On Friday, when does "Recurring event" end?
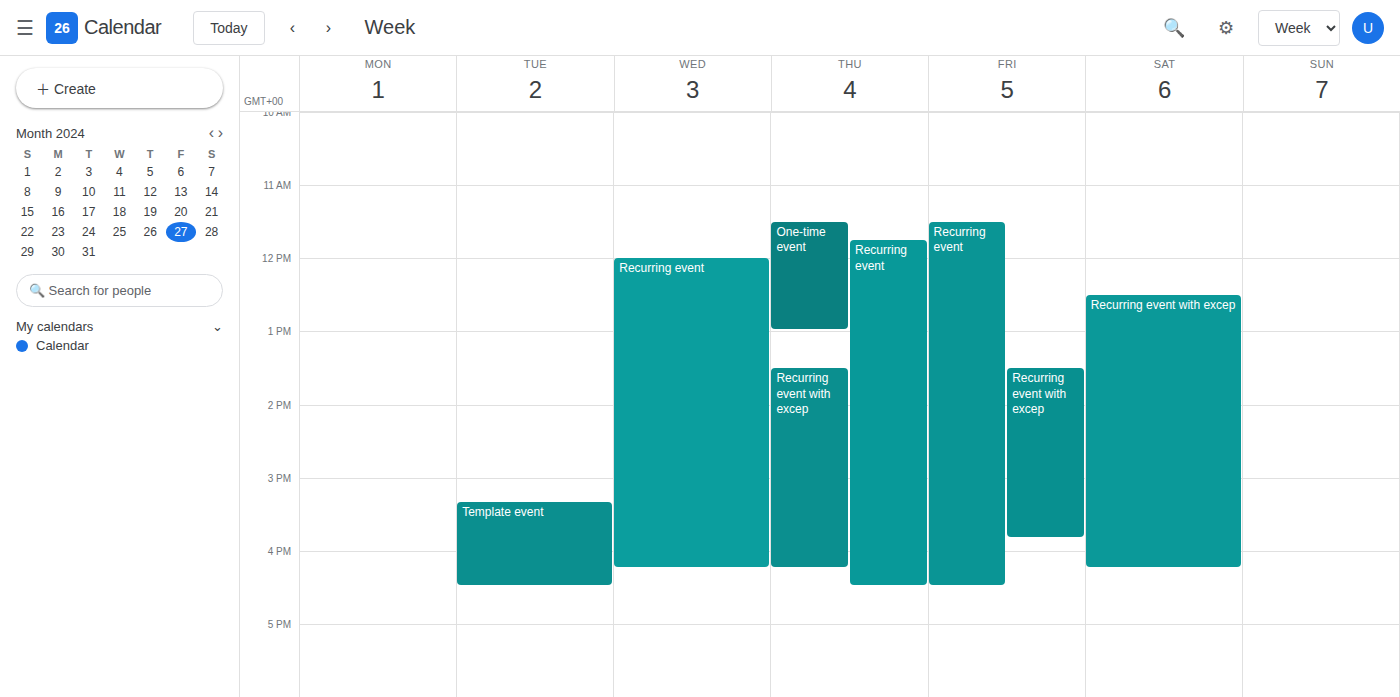
4:30 PM